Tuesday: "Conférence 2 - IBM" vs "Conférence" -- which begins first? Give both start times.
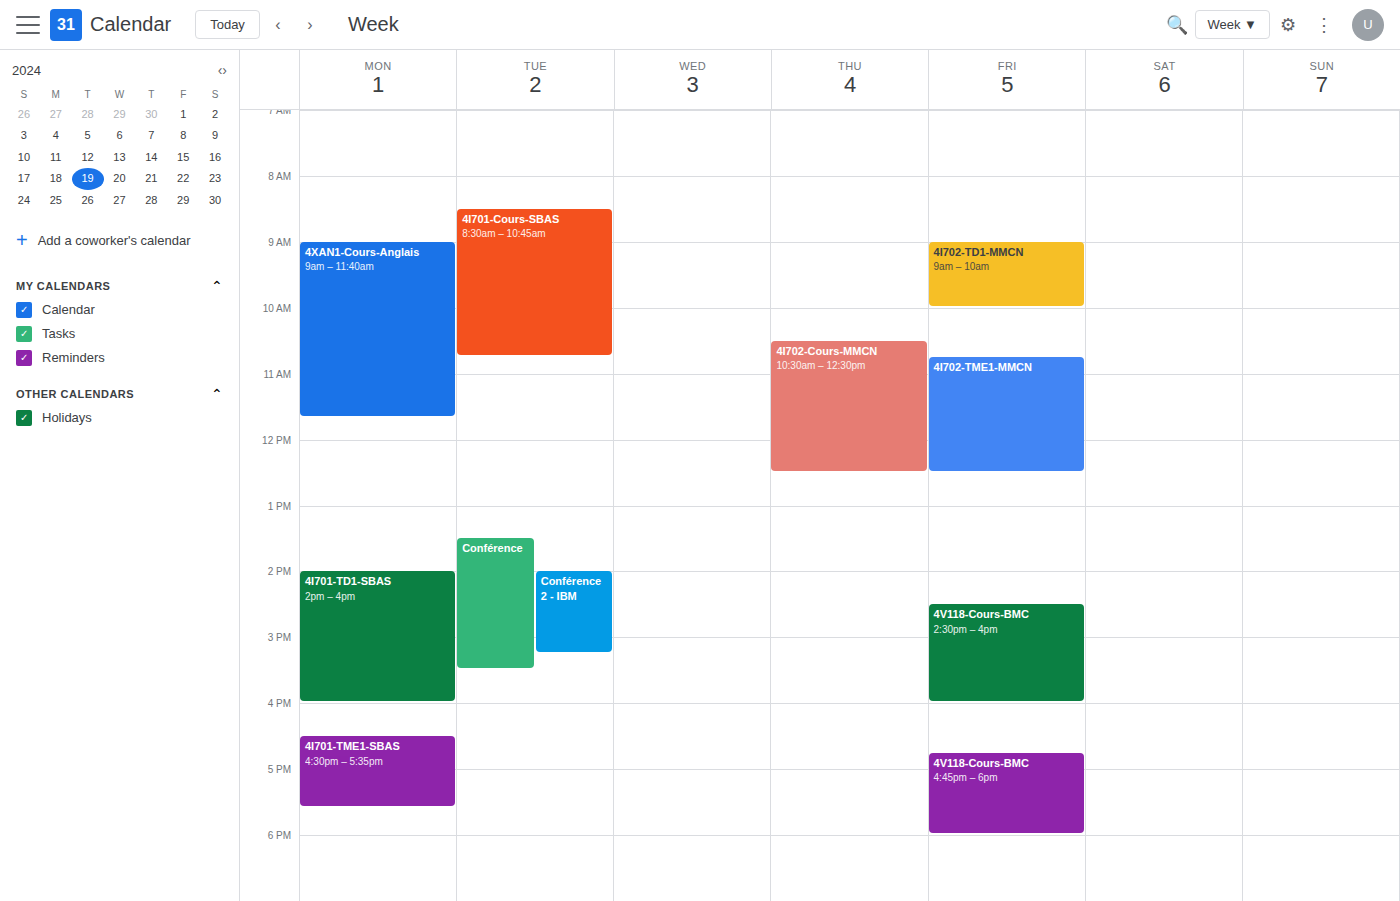
"Conférence" 1:30 PM; "Conférence 2 - IBM" 2:00 PM.